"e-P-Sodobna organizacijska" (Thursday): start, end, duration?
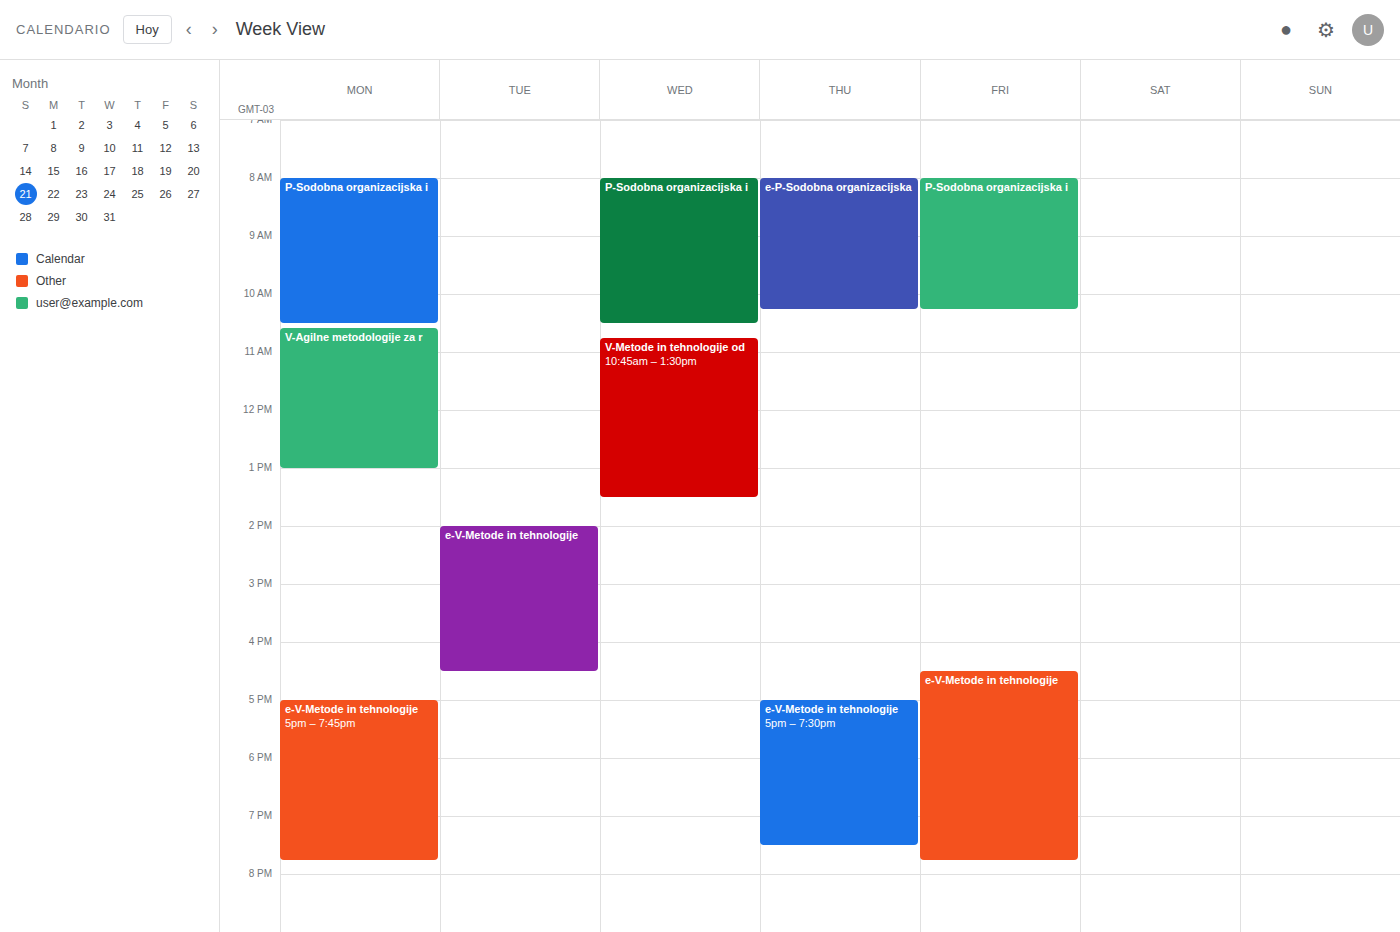
8:00 AM to 10:15 AM, 2 hours 15 minutes